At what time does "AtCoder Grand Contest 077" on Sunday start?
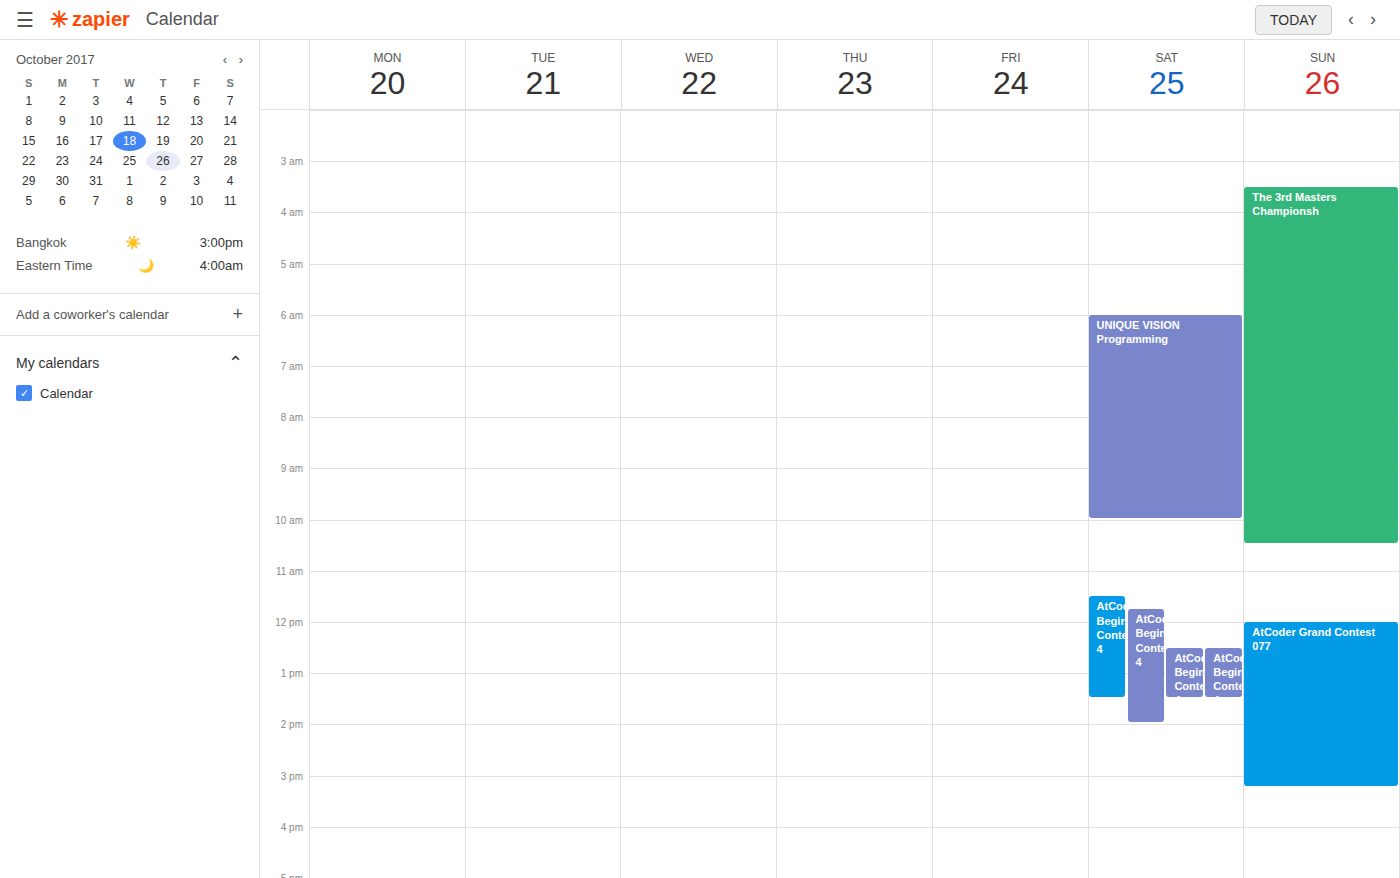
12:00 PM